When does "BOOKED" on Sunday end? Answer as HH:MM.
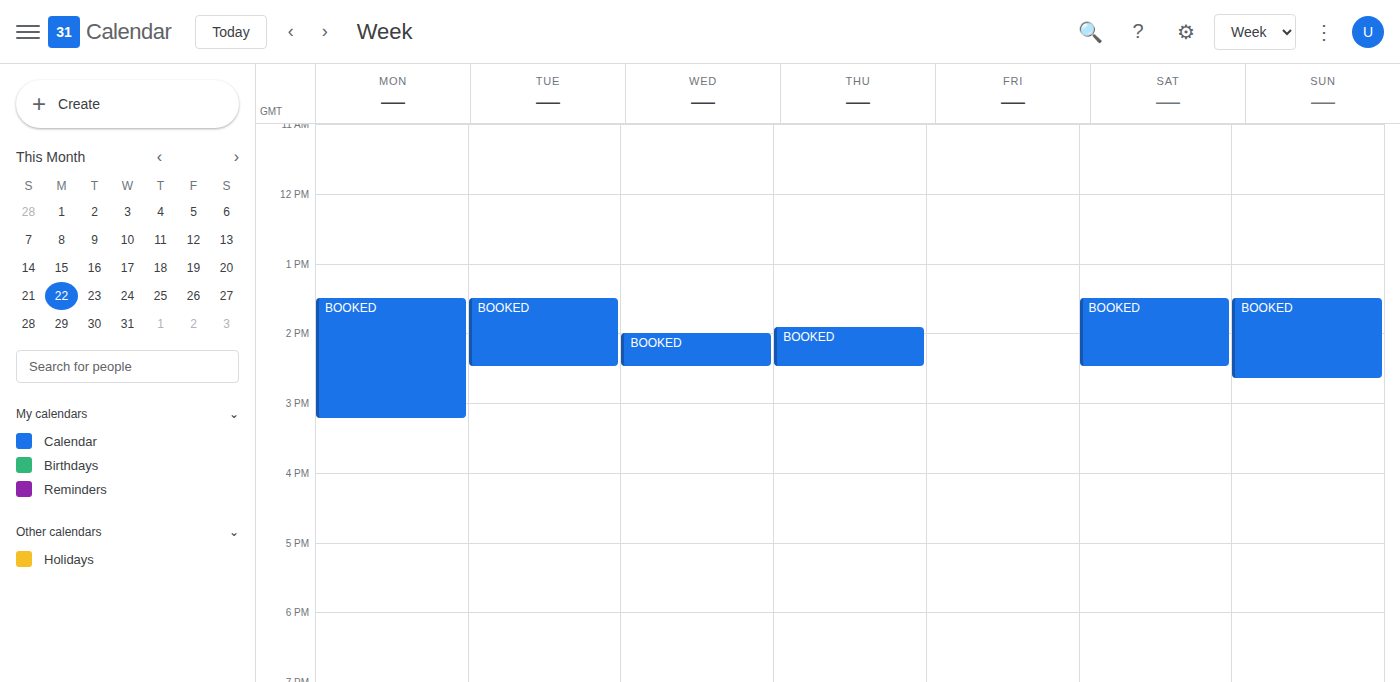
14:40